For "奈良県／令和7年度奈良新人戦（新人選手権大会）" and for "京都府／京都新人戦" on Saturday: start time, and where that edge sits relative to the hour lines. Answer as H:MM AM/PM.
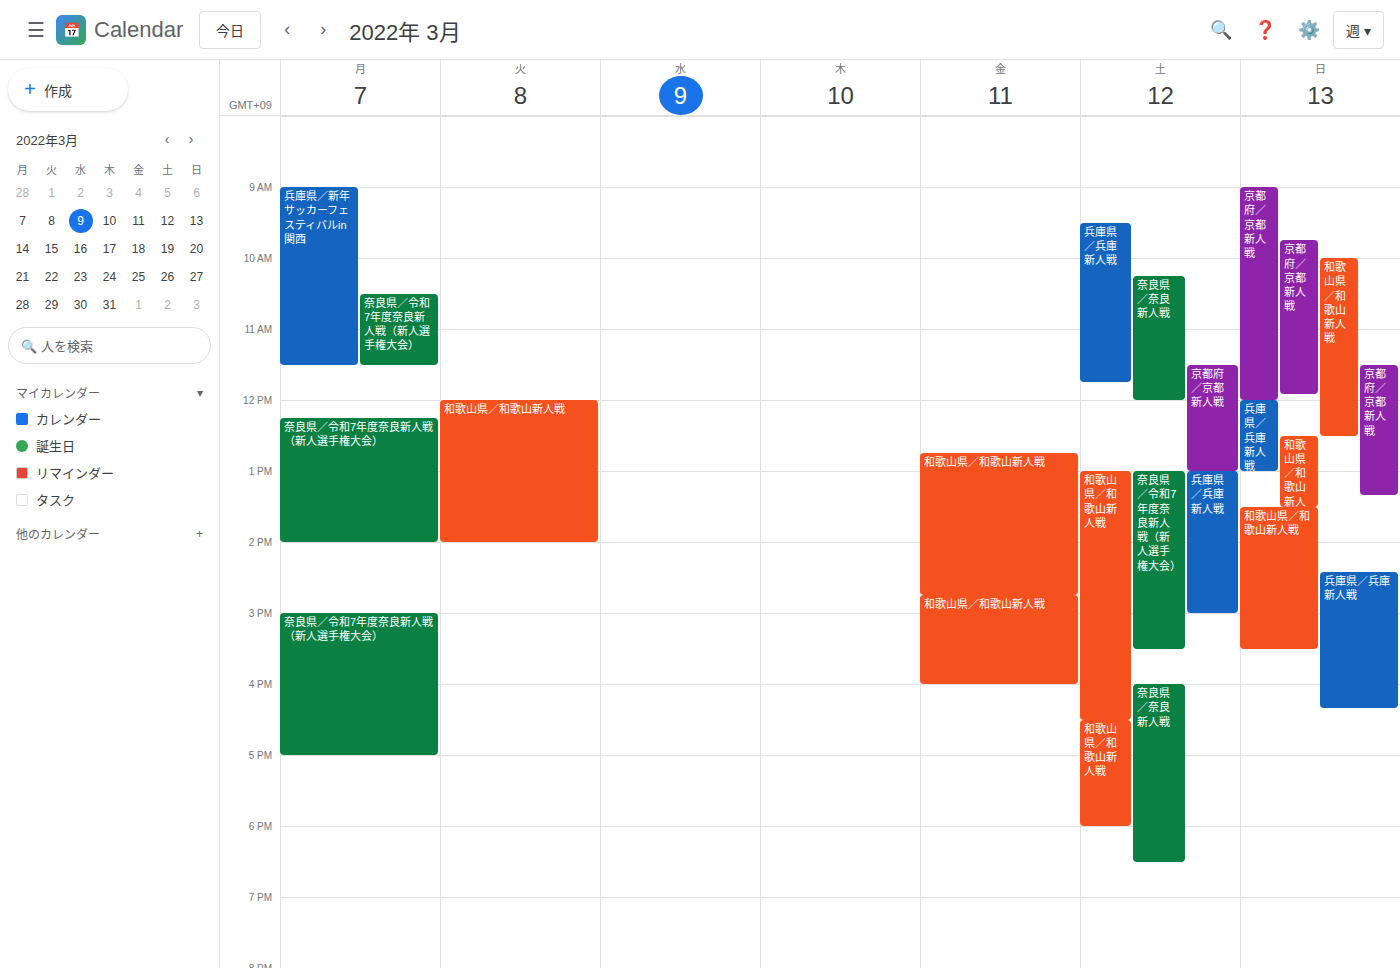
"奈良県／令和7年度奈良新人戦（新人選手権大会）": 1:00 PM, exactly on the 1 PM line. "京都府／京都新人戦": 11:30 AM, halfway between the 11 AM and 12 PM lines.